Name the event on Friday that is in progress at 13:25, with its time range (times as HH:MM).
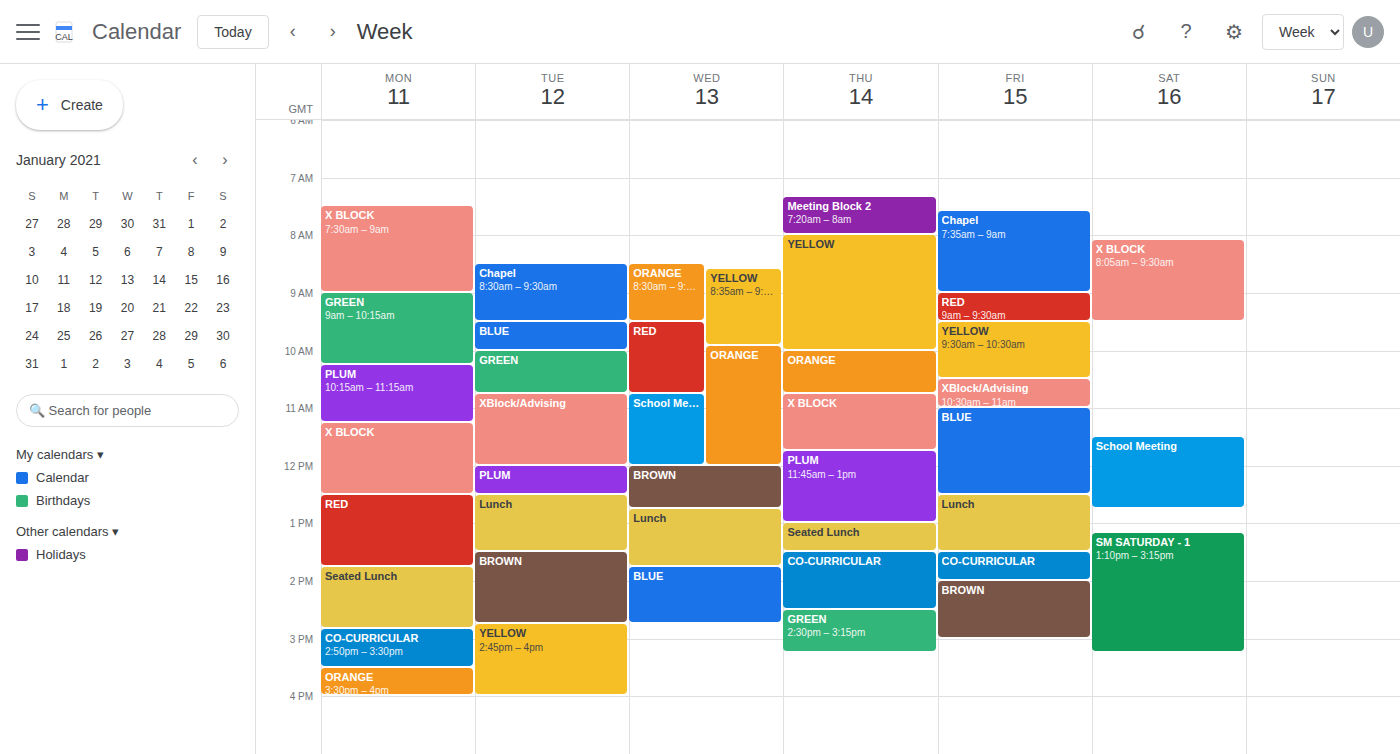
"Lunch", 12:30 to 13:30